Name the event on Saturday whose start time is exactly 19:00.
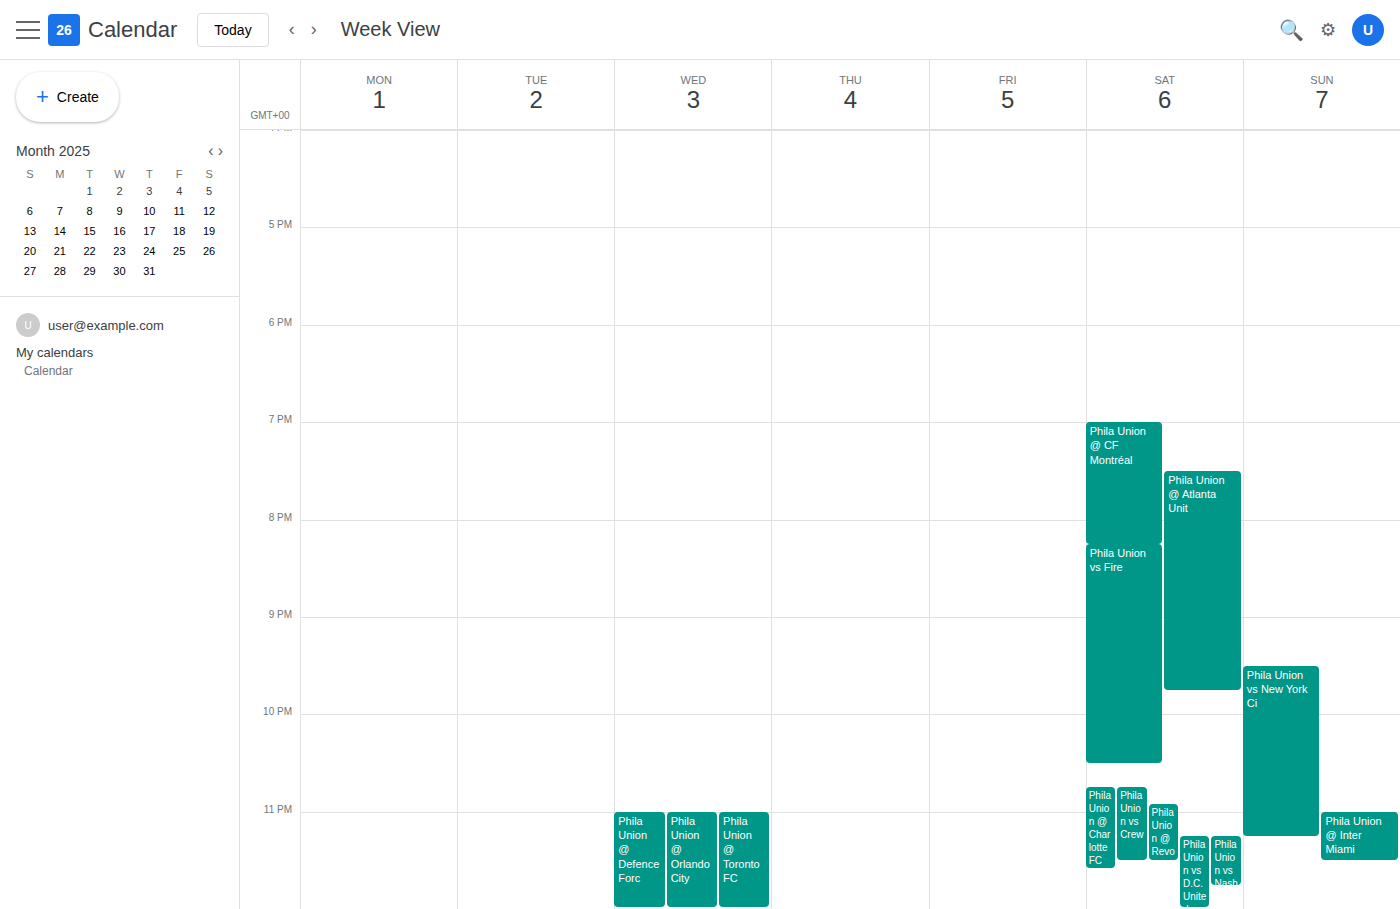
"Phila Union @ CF Montréal"